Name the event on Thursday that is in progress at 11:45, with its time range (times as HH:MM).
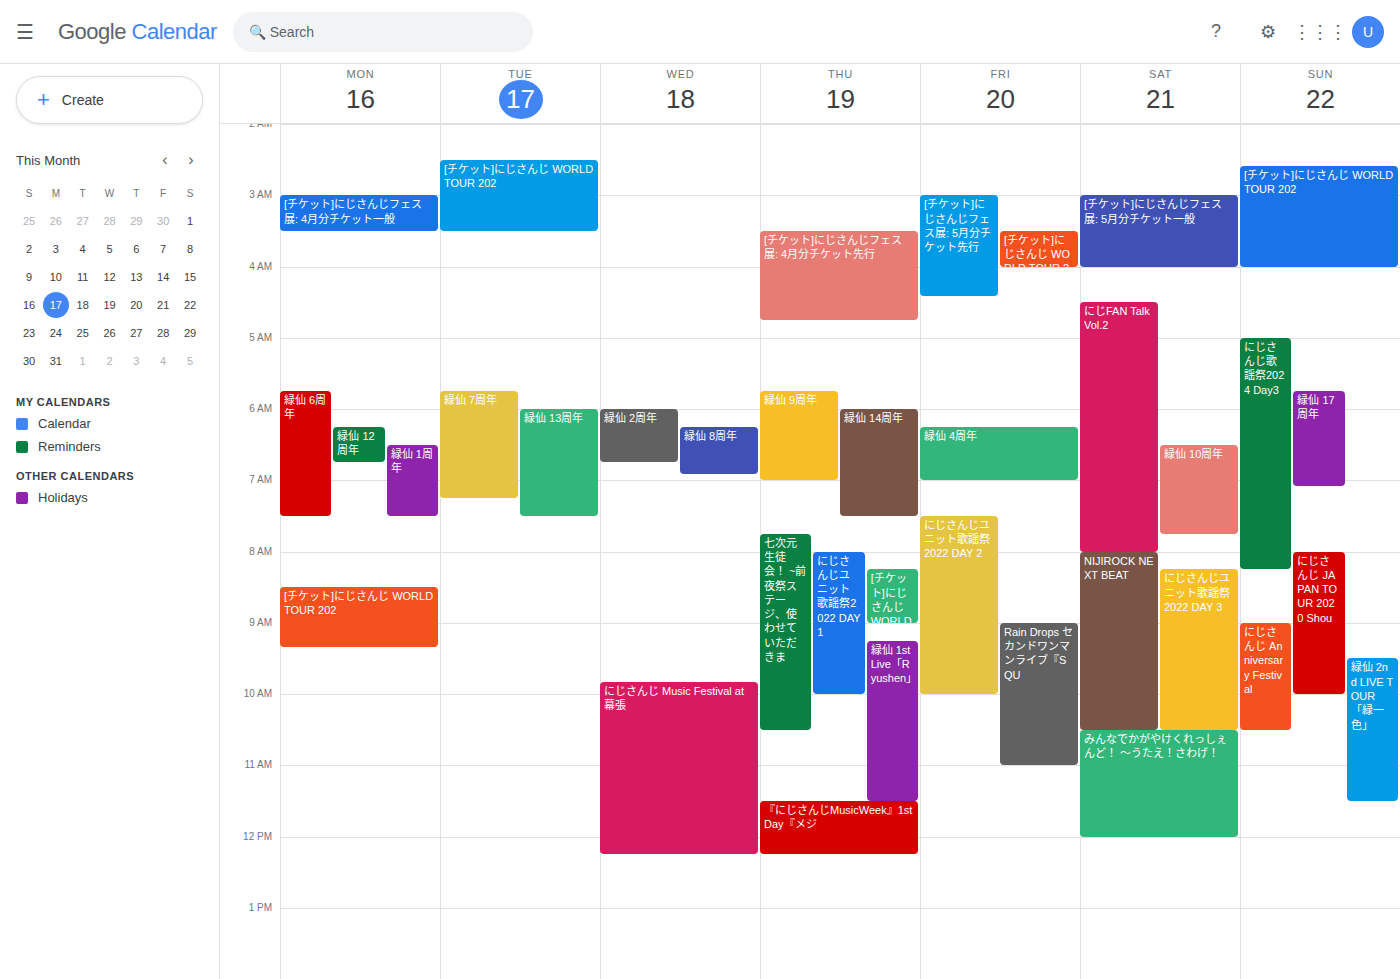
"『にじさんじMusicWeek』1st Day『メジ", 11:30 to 12:15